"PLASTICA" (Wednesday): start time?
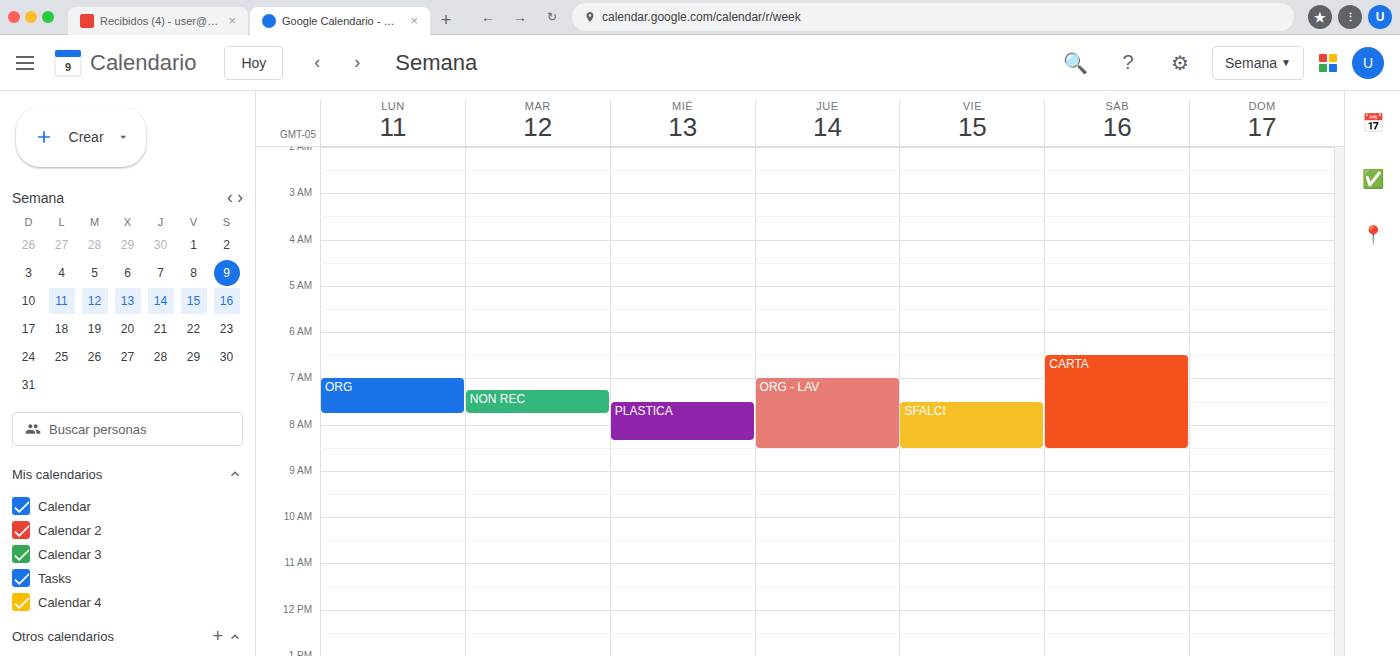
7:30 AM